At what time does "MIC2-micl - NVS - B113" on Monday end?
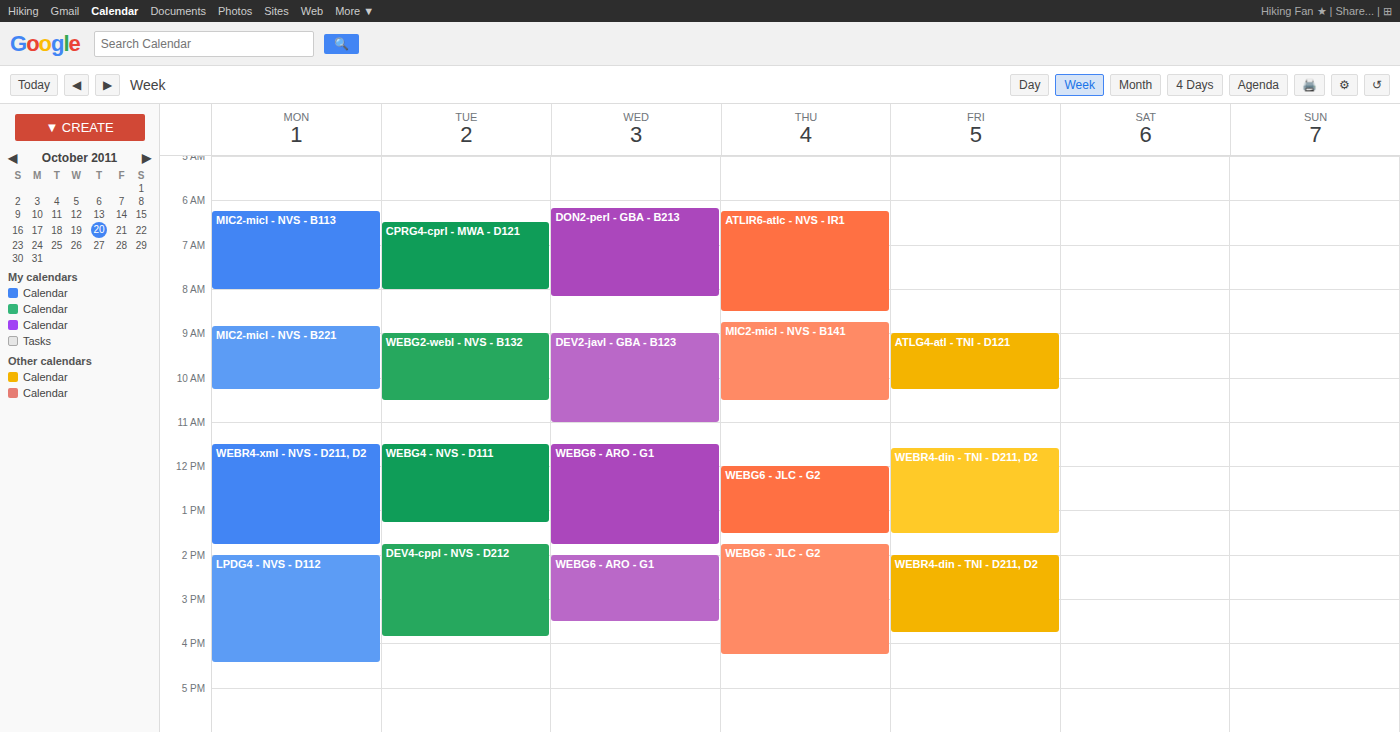
8:00 AM